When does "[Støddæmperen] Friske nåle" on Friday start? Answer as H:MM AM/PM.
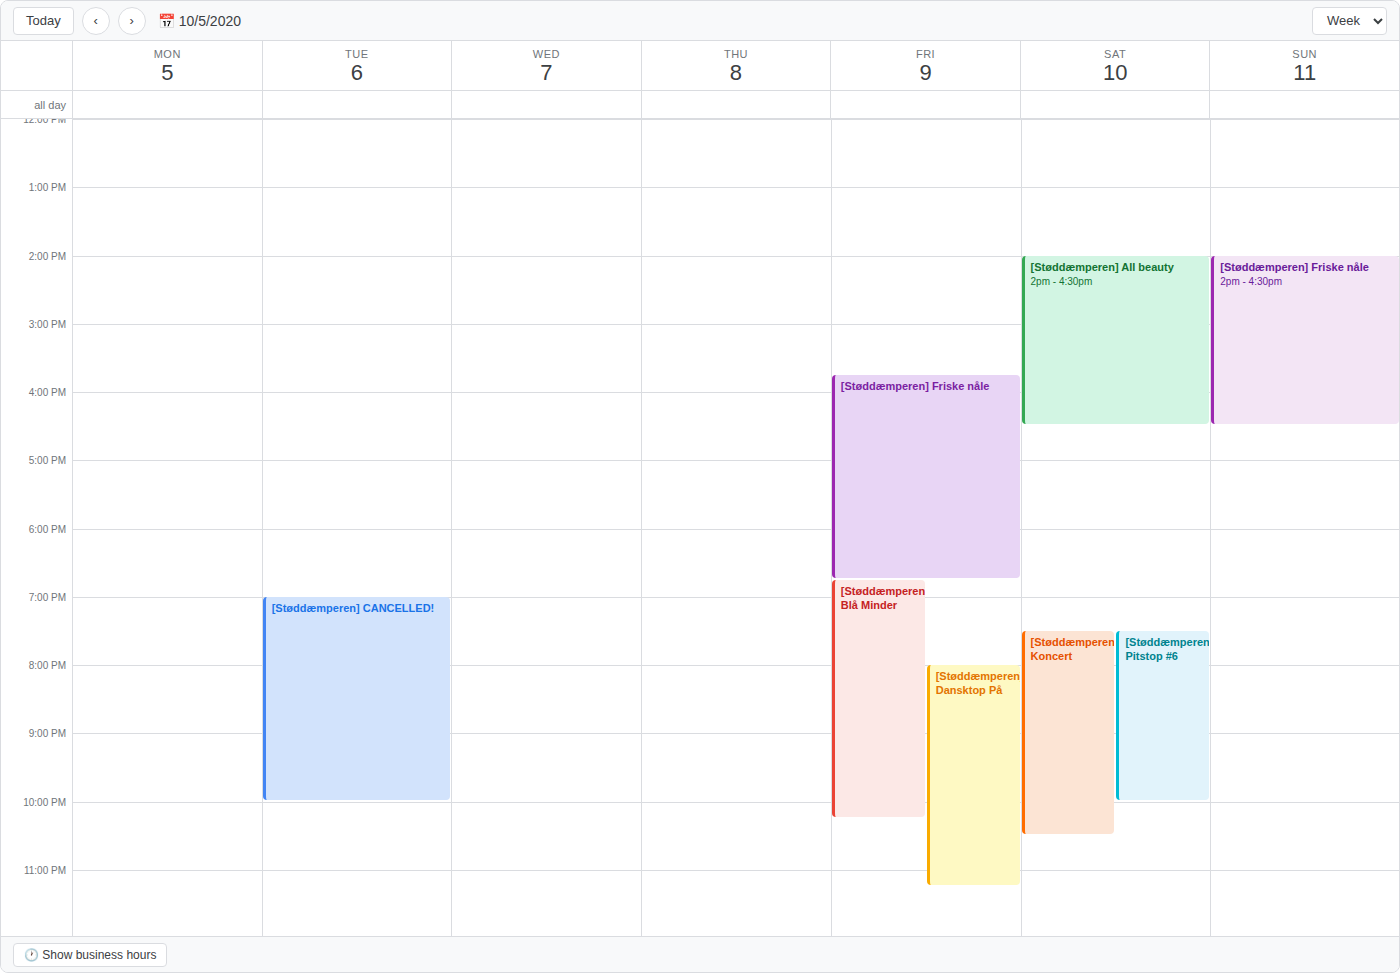
3:45 PM